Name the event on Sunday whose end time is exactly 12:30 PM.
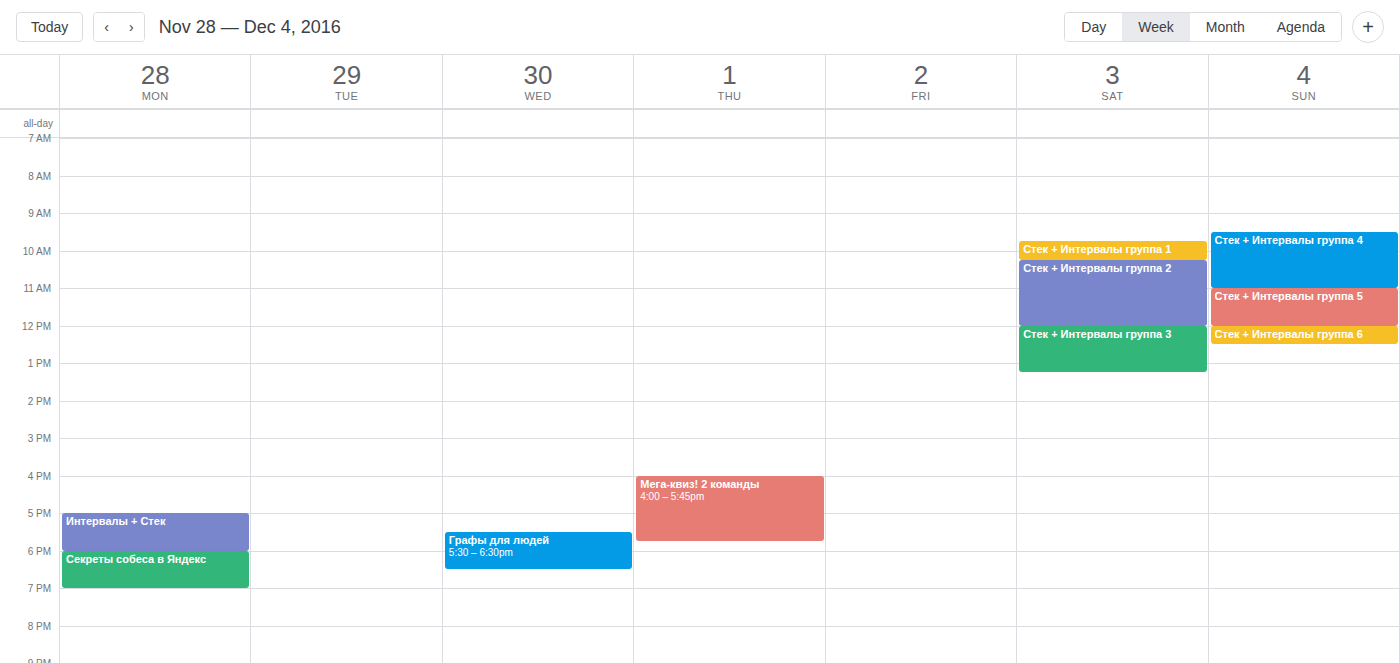
"Стек + Интервалы группа 6"